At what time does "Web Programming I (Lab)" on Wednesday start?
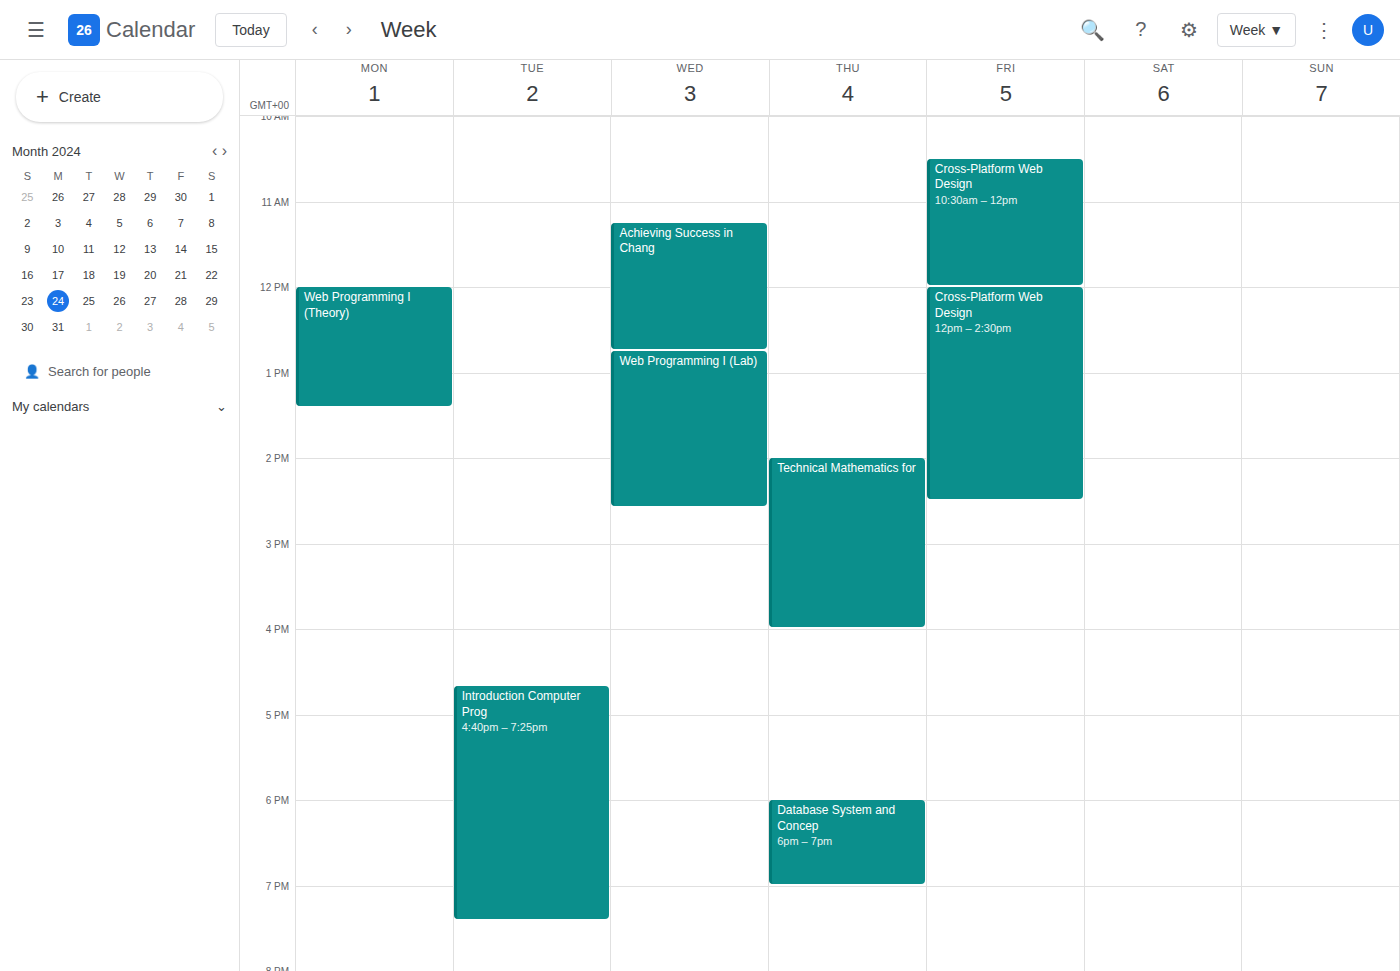
12:45 PM